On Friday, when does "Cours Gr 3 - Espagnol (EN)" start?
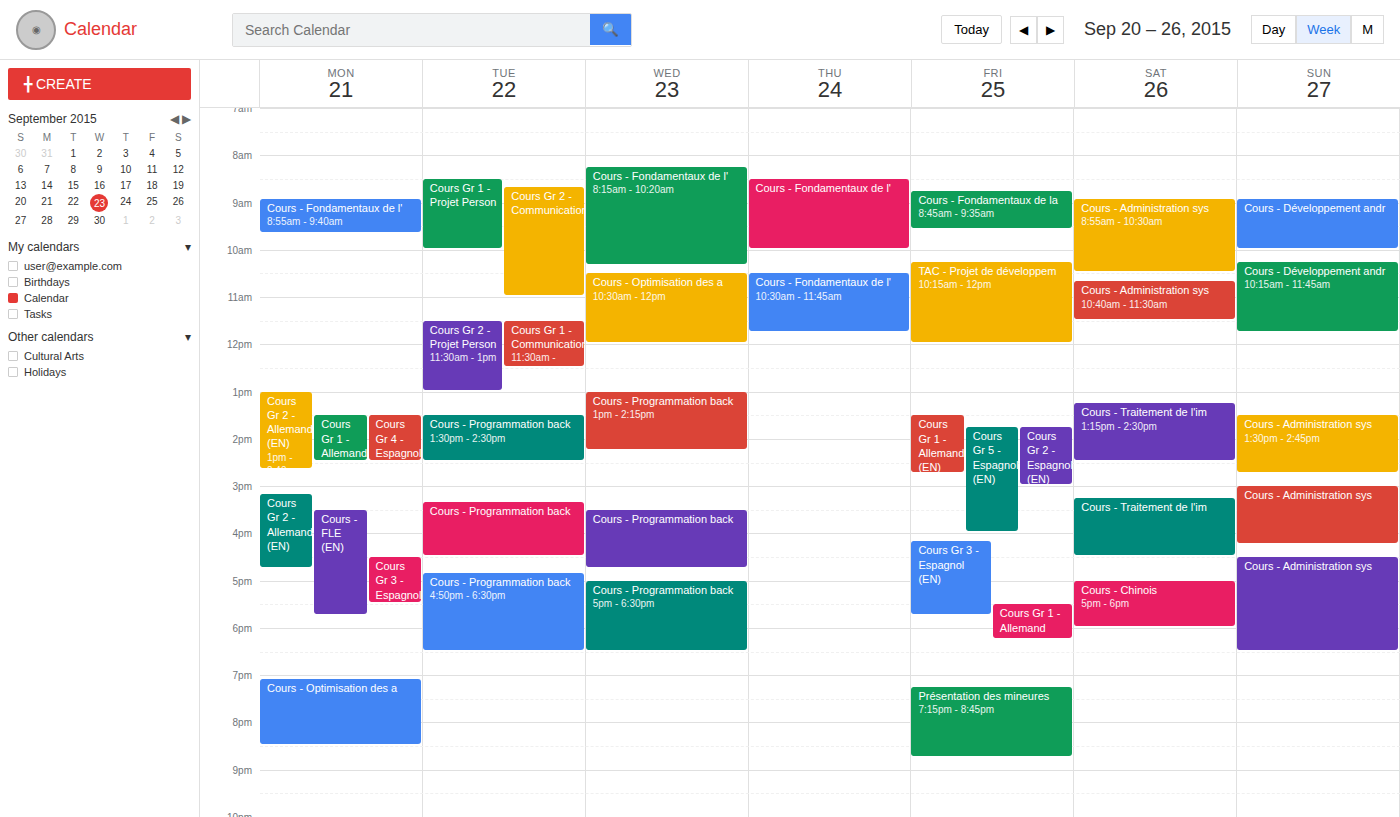
4:10 PM